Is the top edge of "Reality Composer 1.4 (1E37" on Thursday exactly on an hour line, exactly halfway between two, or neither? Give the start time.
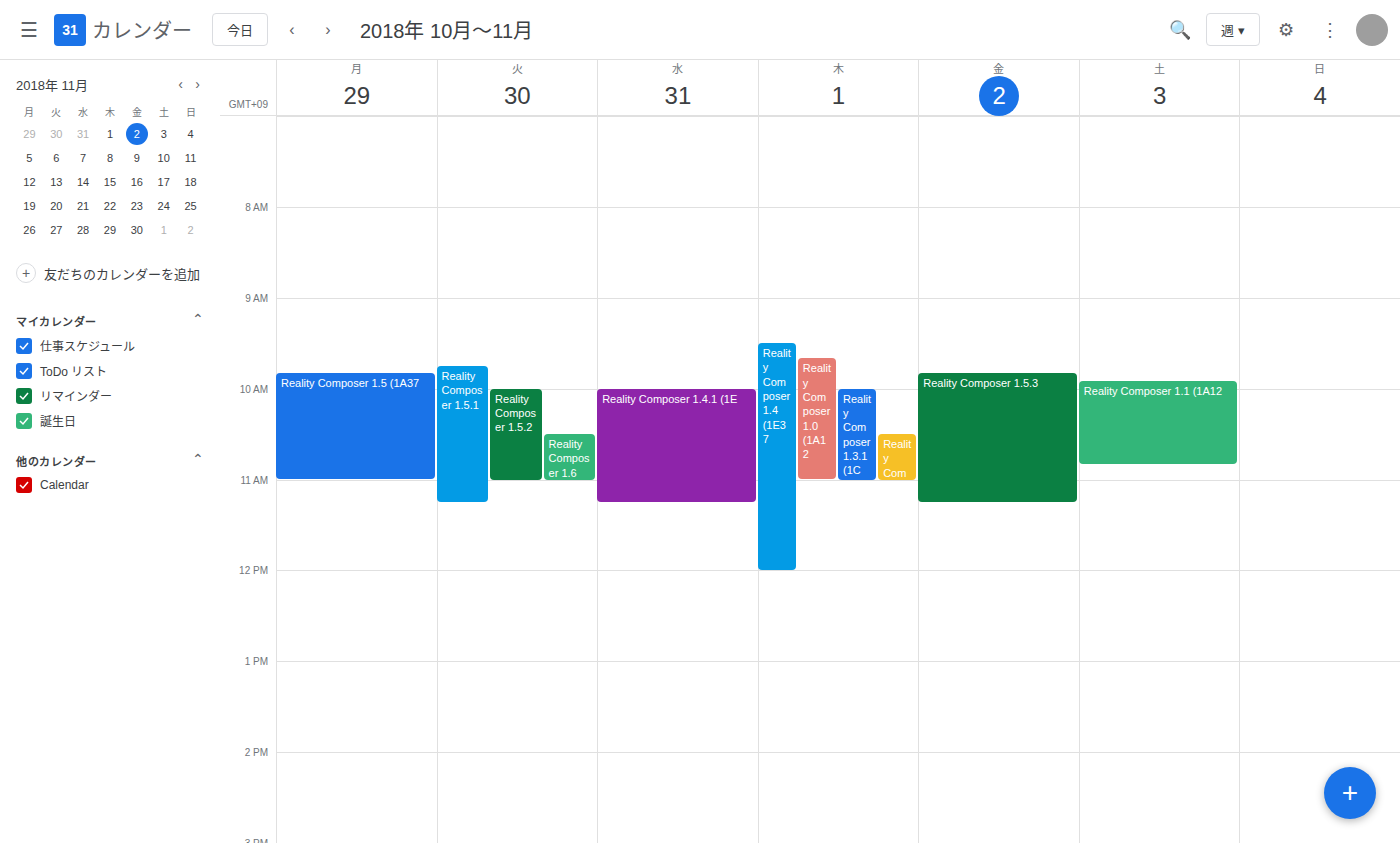
9:30 AM -- halfway between the 9 AM and 10 AM lines.